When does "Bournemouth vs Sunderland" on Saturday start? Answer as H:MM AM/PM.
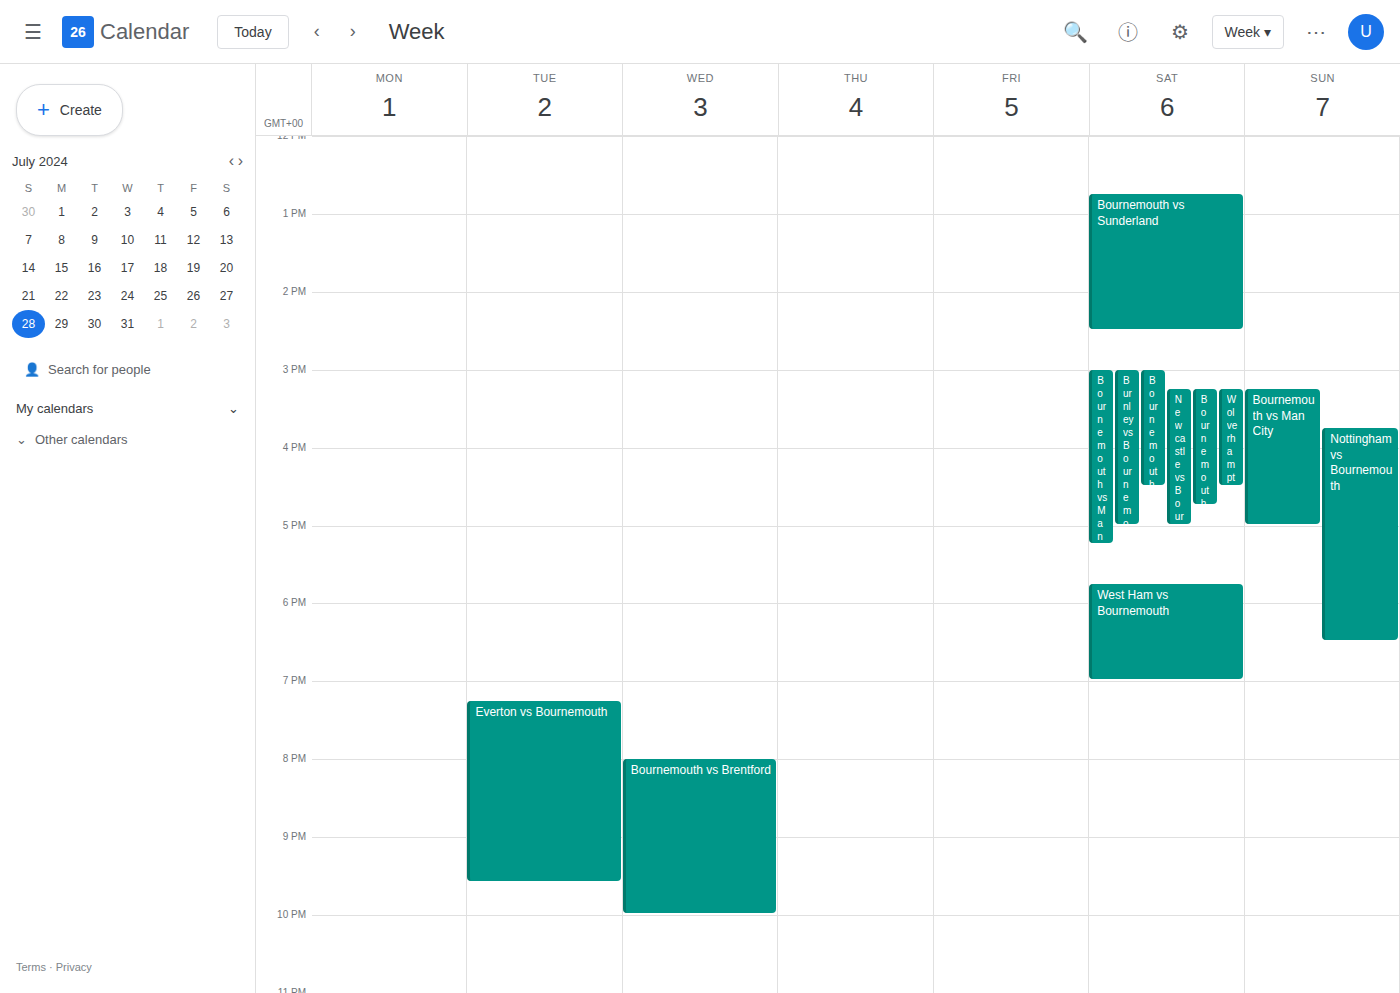
12:45 PM